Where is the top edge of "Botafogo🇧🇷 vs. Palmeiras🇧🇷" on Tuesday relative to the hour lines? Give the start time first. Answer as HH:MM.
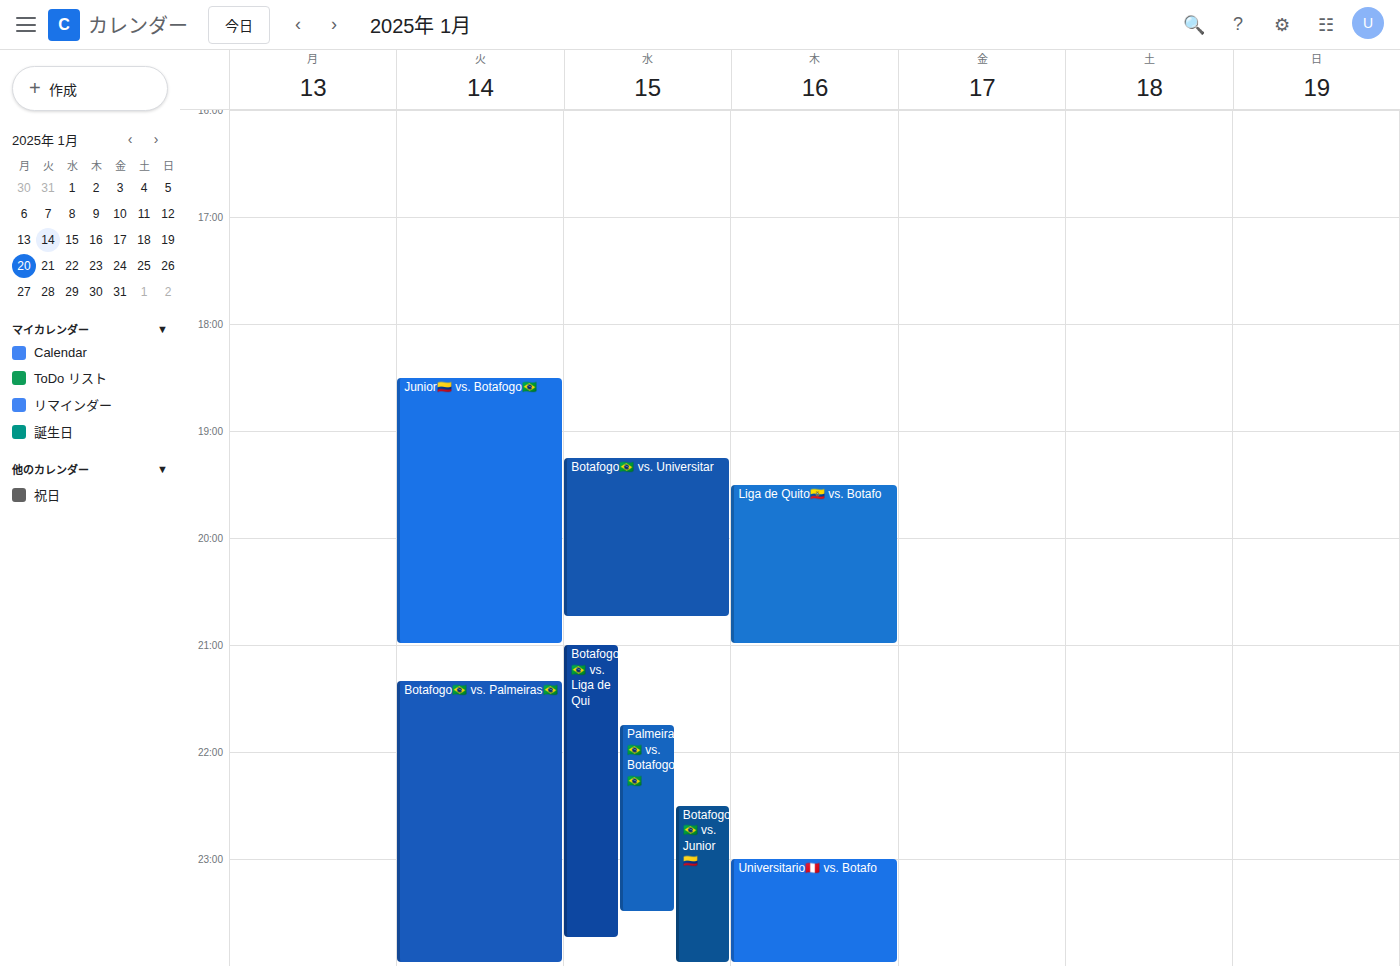
21:20 -- neither: 20 minutes below the 21:00 line and 40 minutes above the 22:00 line.